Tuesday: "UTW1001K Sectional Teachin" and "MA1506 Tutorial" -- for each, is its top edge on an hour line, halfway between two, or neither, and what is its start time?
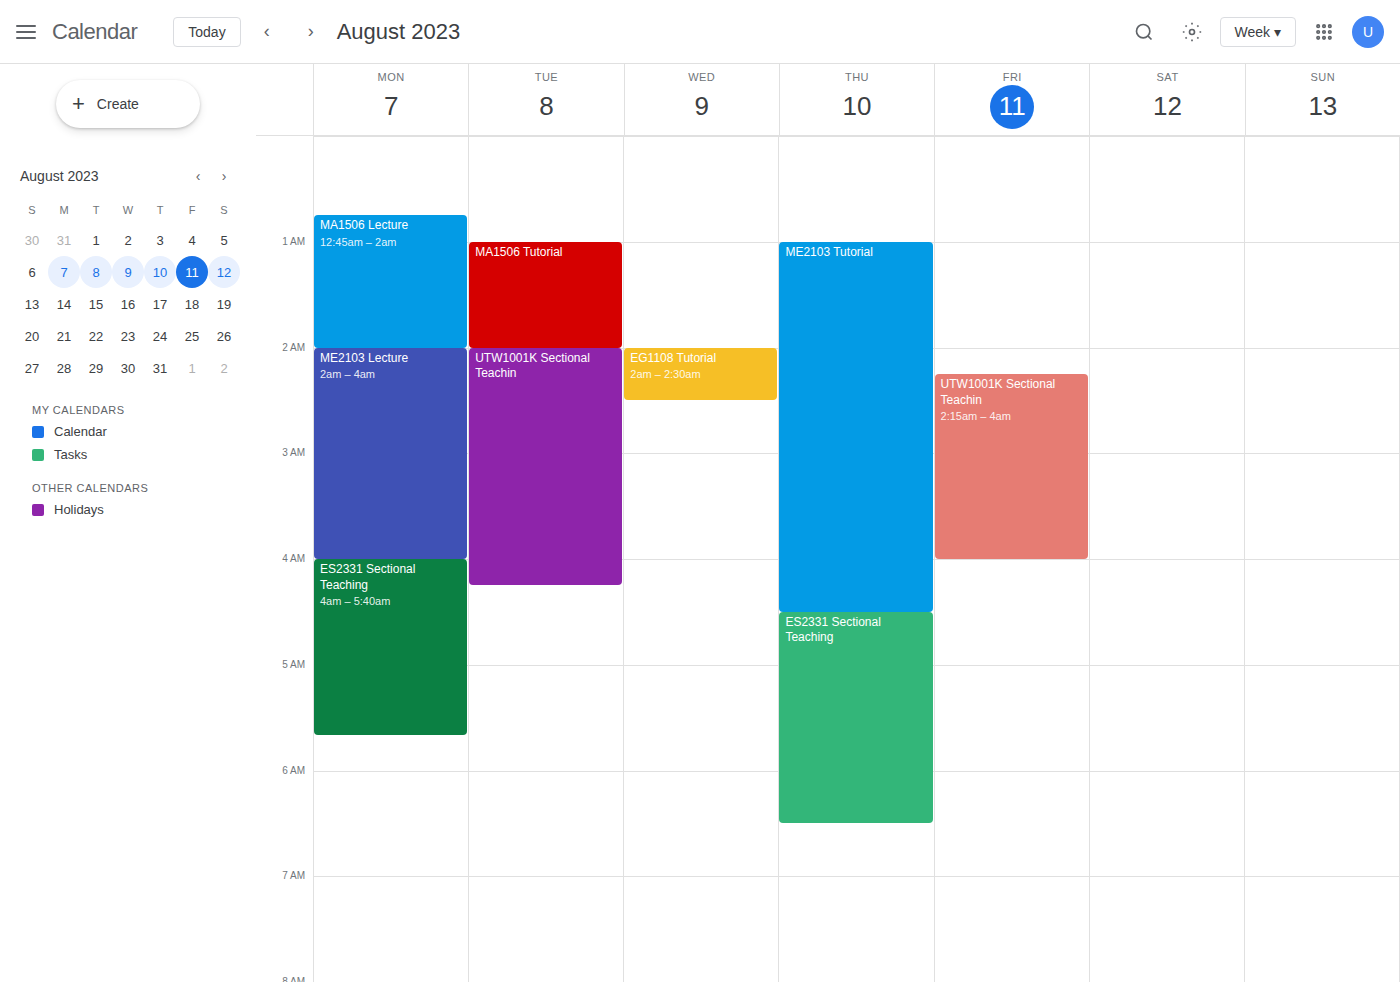
"UTW1001K Sectional Teachin": 02:00, exactly on the 02:00 line. "MA1506 Tutorial": 01:00, exactly on the 01:00 line.